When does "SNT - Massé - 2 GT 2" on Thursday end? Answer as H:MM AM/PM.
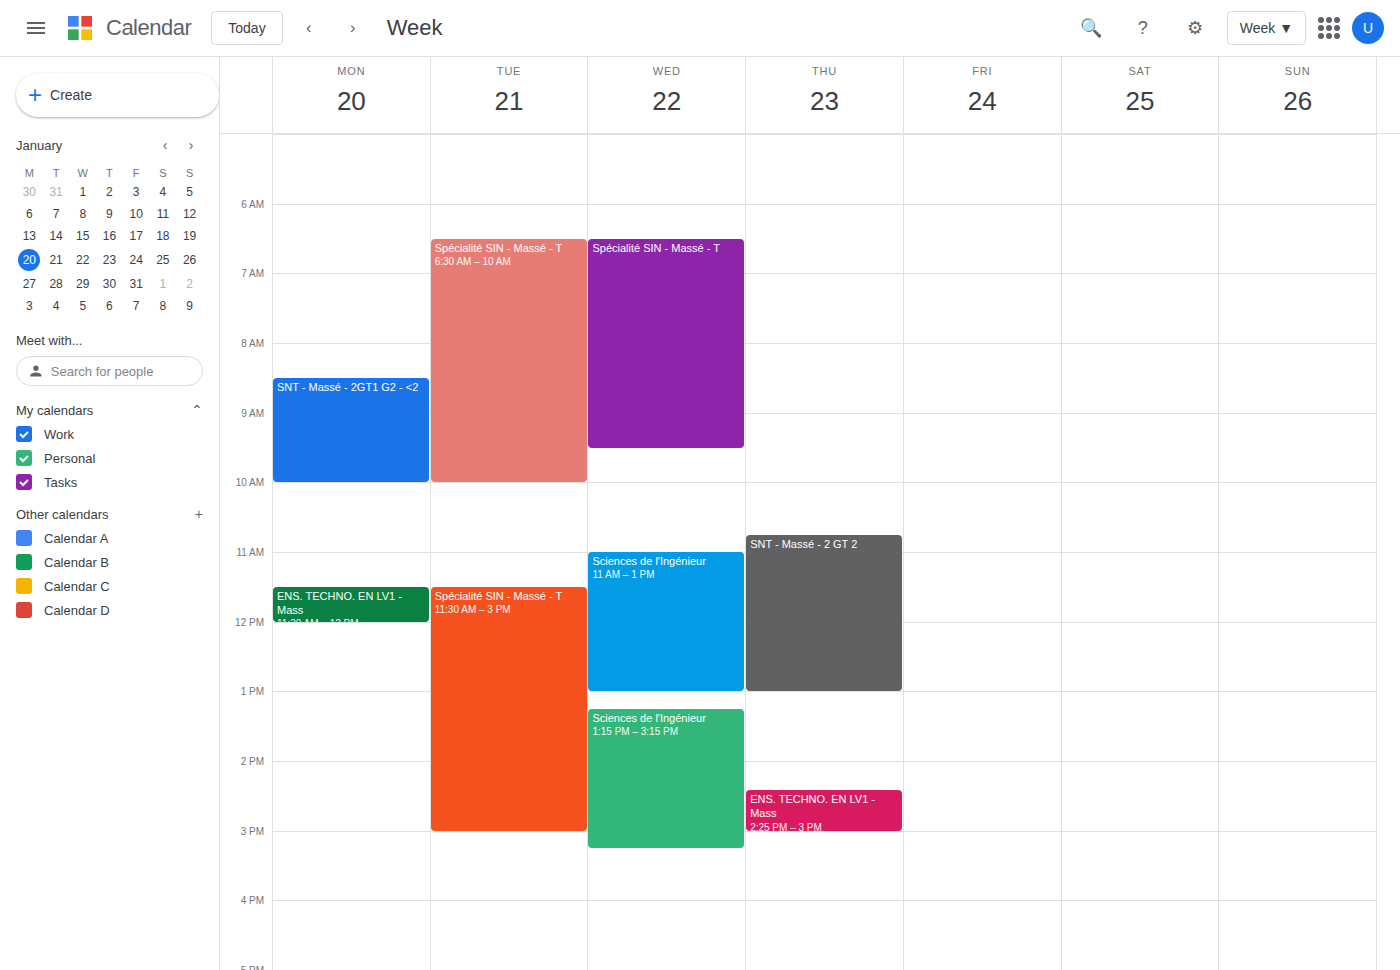
1:00 PM